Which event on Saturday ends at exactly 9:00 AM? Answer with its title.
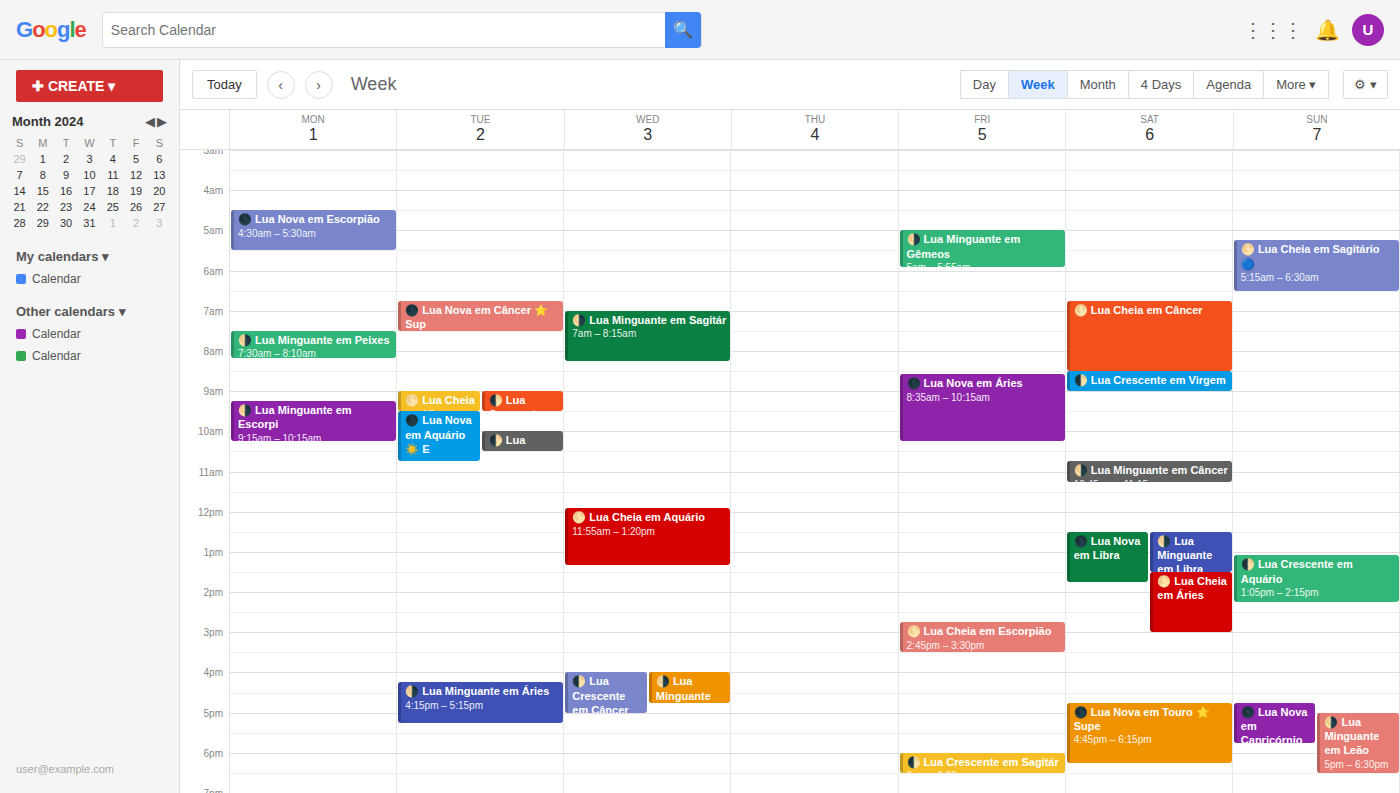
"🌓 Lua Crescente em Virgem"